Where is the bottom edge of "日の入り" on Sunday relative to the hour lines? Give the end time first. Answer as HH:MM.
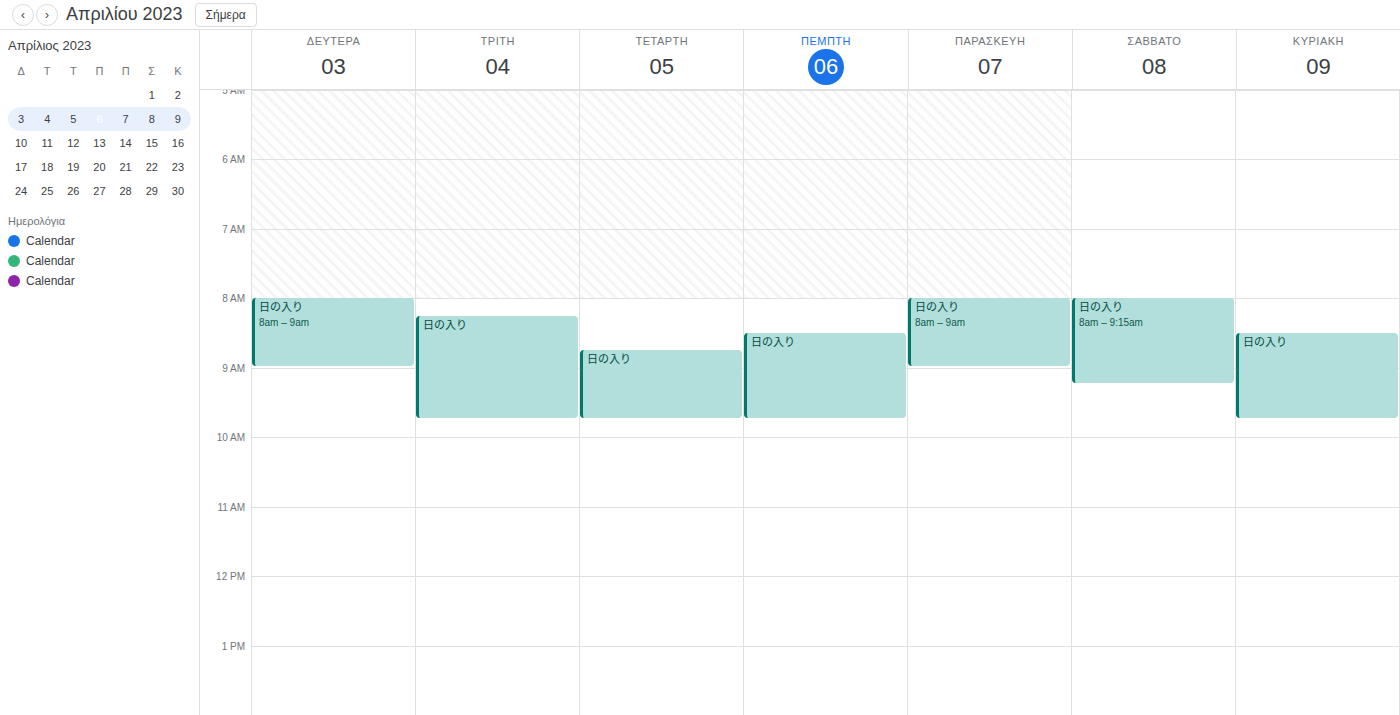
09:45 -- neither: three quarters of the way from the 09:00 line to the 10:00 line.